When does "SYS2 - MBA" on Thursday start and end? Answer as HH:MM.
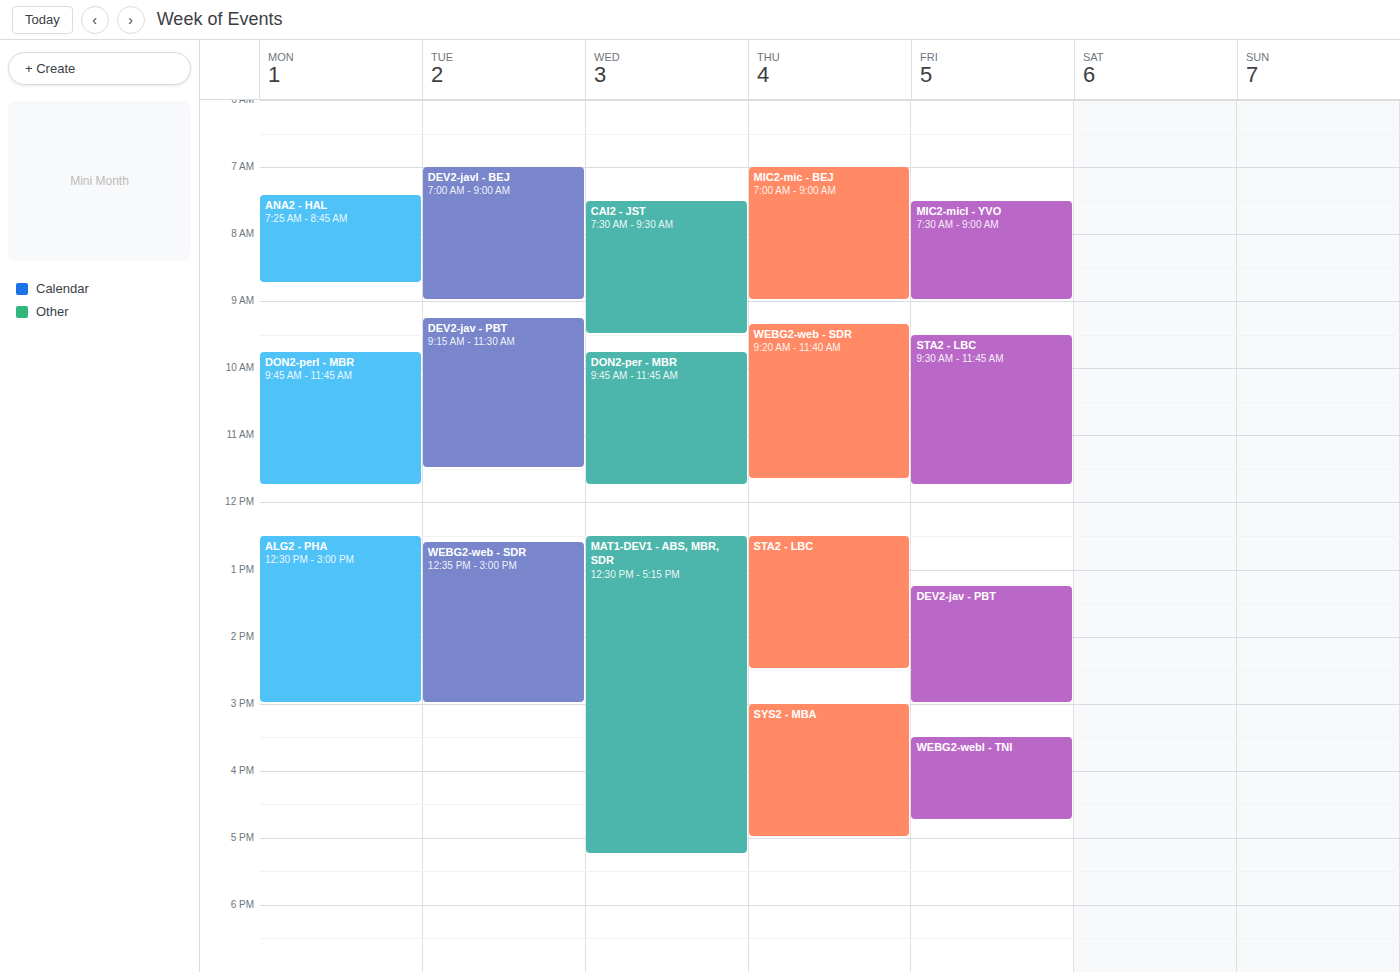
15:00 to 17:00